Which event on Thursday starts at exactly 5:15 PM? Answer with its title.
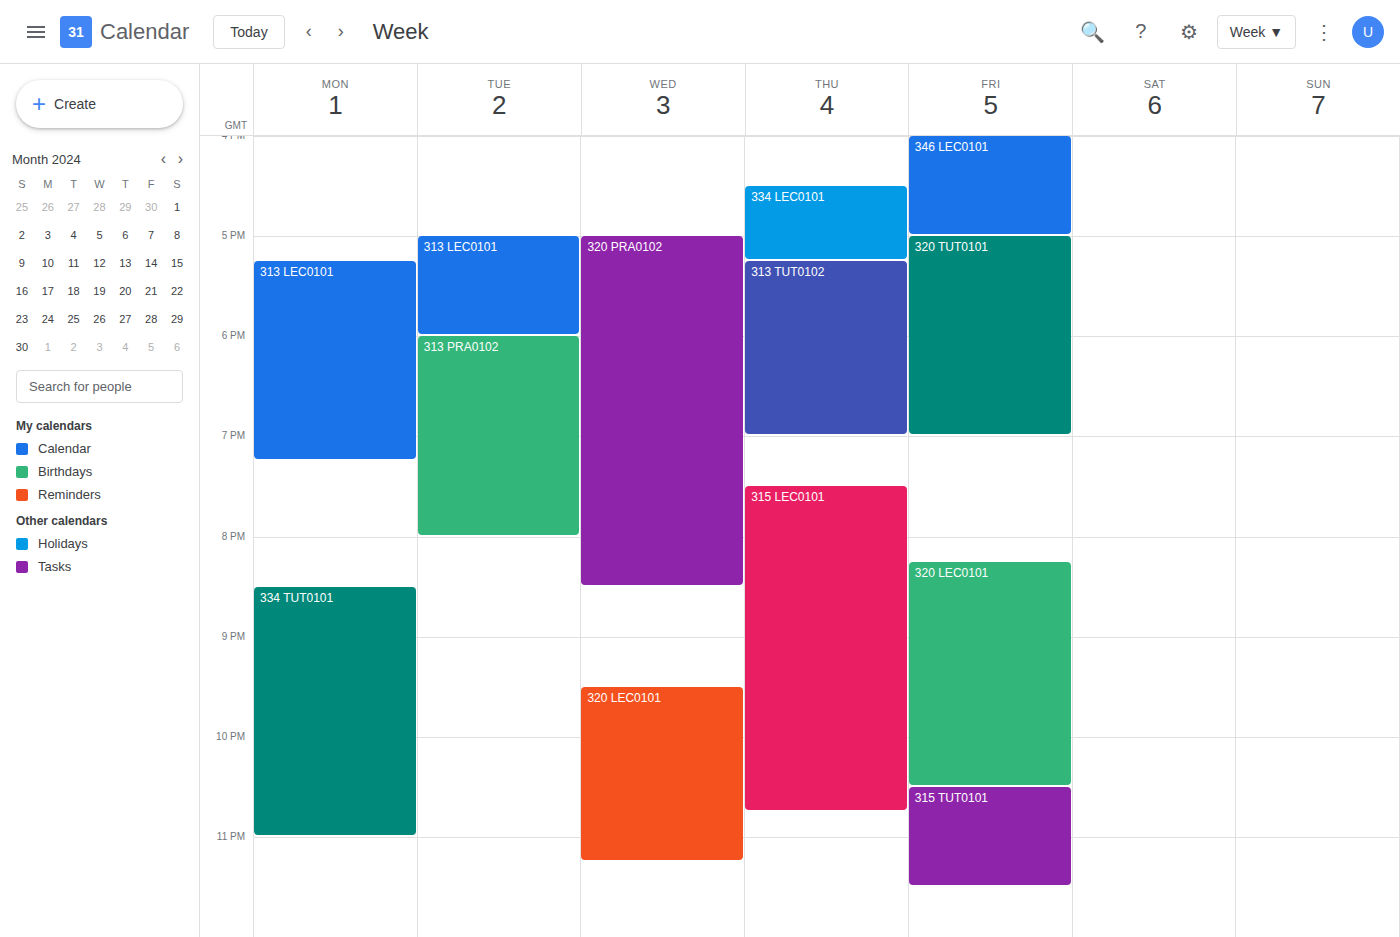
"313 TUT0102"